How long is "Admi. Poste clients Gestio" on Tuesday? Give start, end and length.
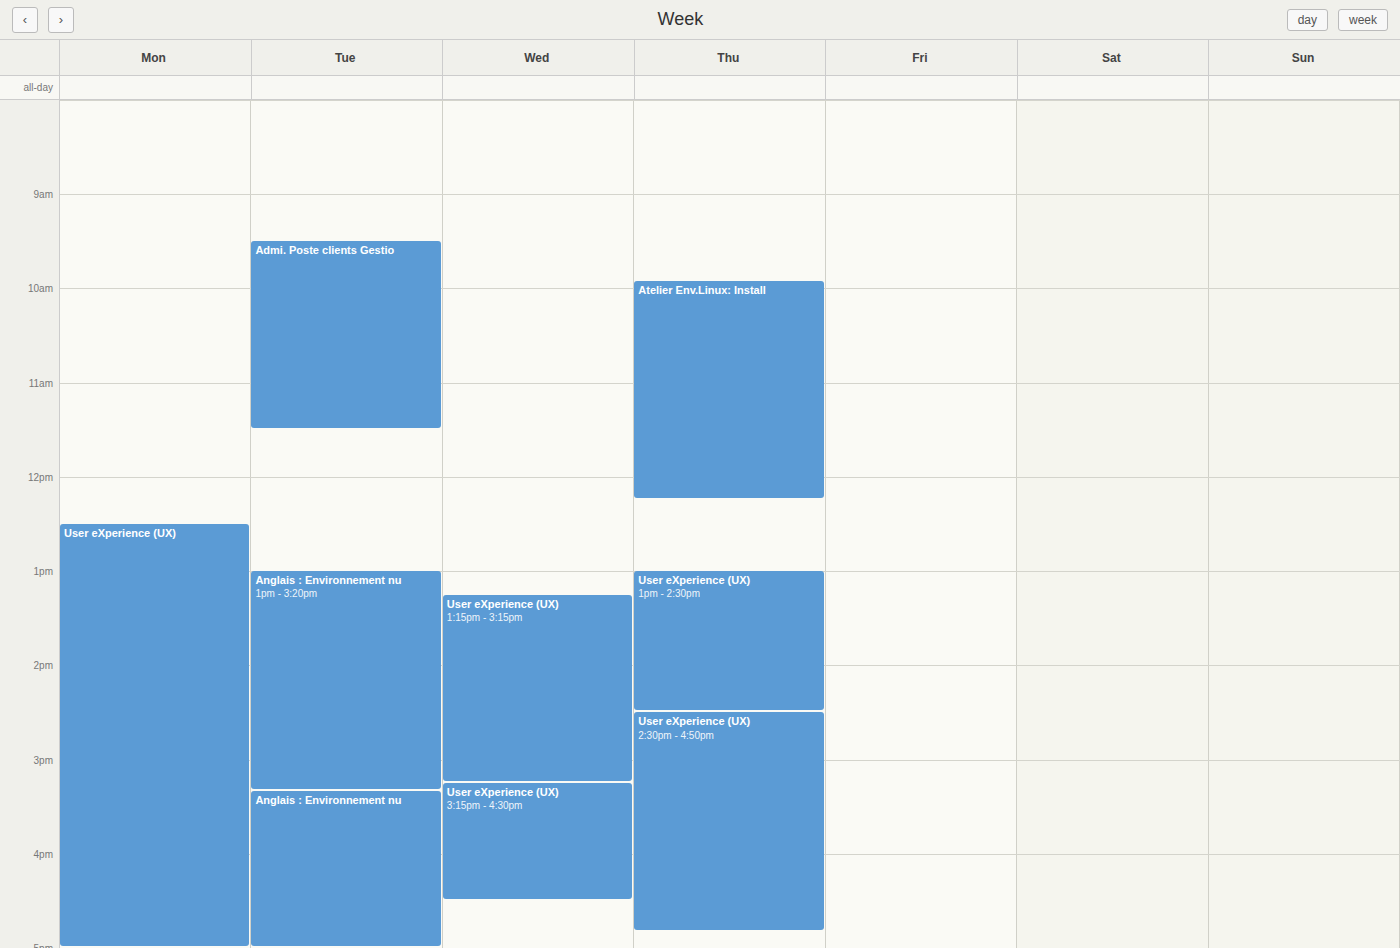
9:30 AM to 11:30 AM, 2 hours